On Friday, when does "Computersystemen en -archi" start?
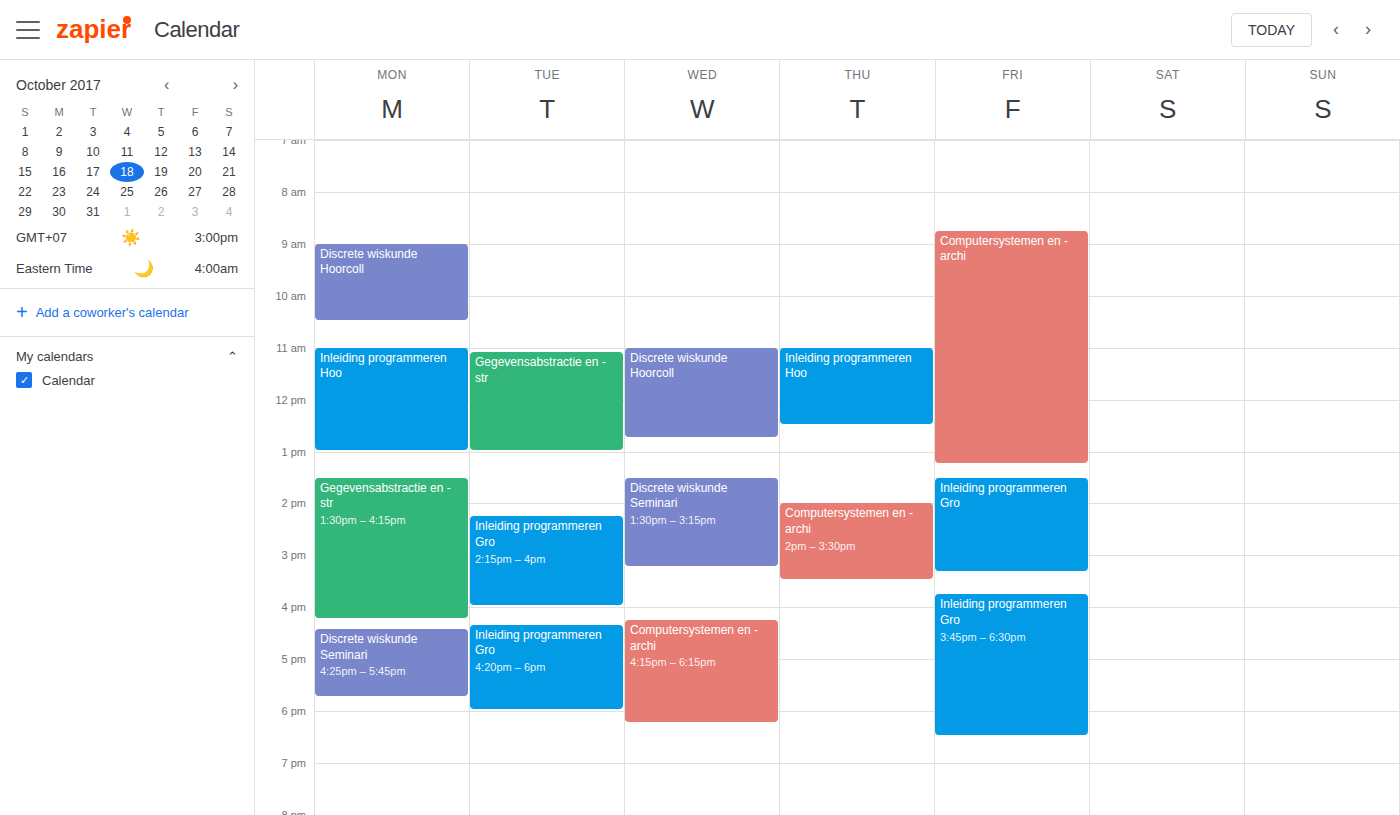
08:45